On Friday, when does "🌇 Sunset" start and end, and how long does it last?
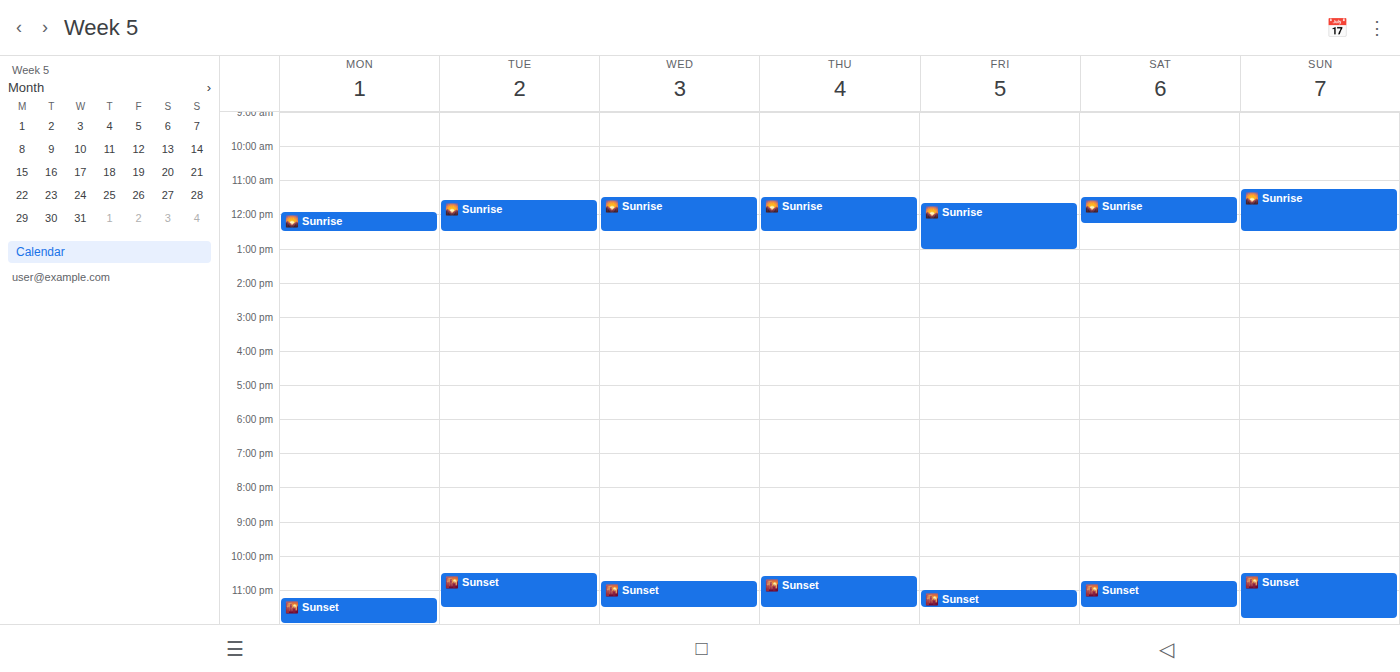
11:00 PM to 11:30 PM, 30 minutes